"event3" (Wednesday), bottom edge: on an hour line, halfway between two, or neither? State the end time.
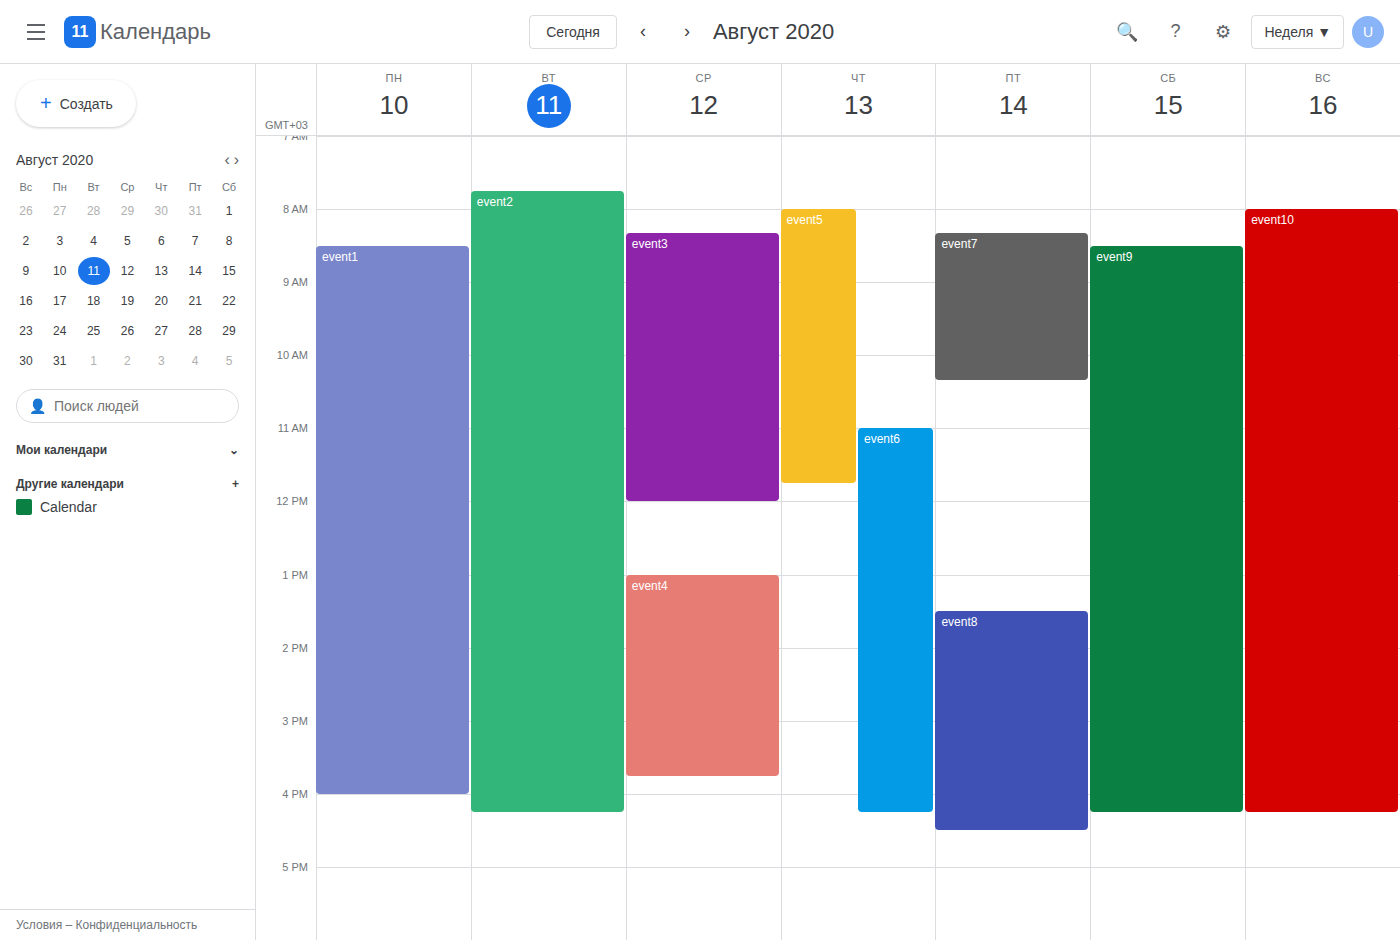
12:00 PM -- exactly on the 12 PM line.